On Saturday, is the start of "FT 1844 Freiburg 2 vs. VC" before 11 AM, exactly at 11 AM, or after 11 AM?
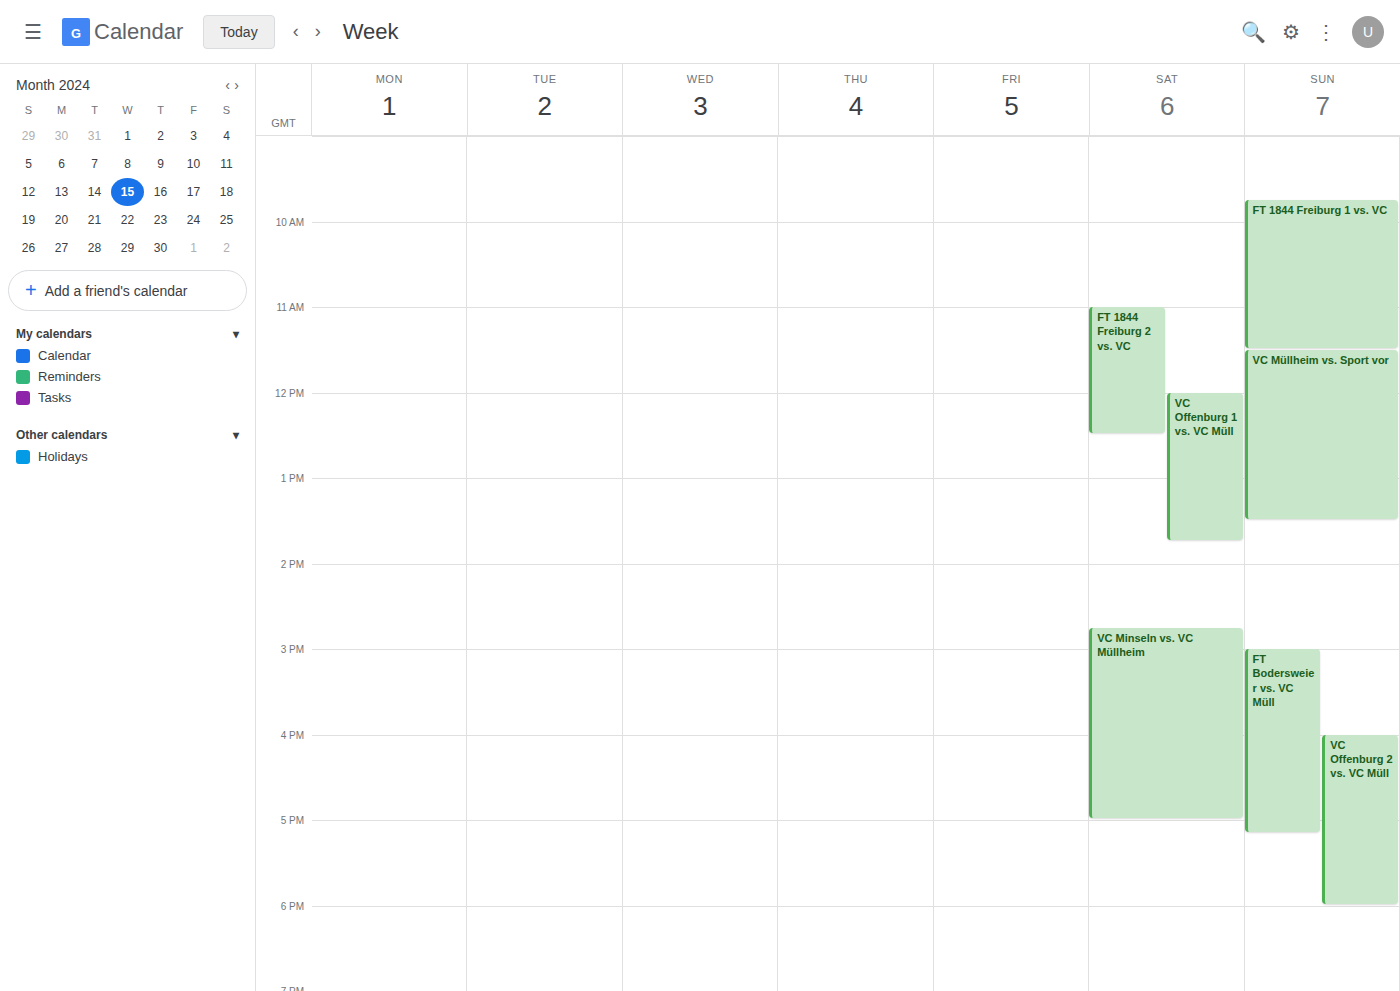
11:00 AM -- exactly at 11 AM, on the 11 AM line.